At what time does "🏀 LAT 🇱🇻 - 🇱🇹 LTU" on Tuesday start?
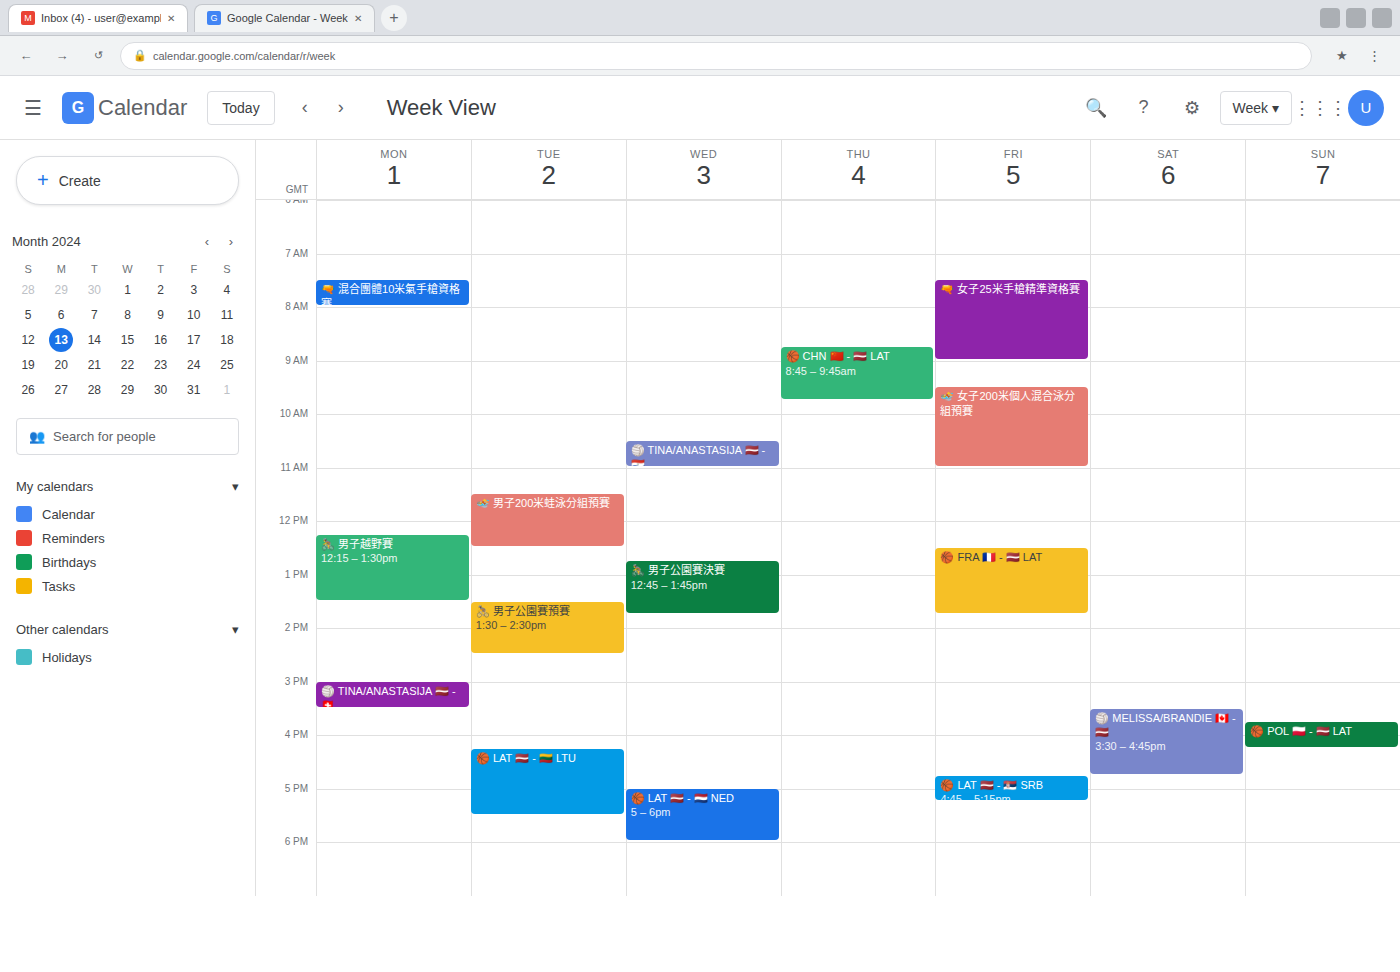
4:15 PM